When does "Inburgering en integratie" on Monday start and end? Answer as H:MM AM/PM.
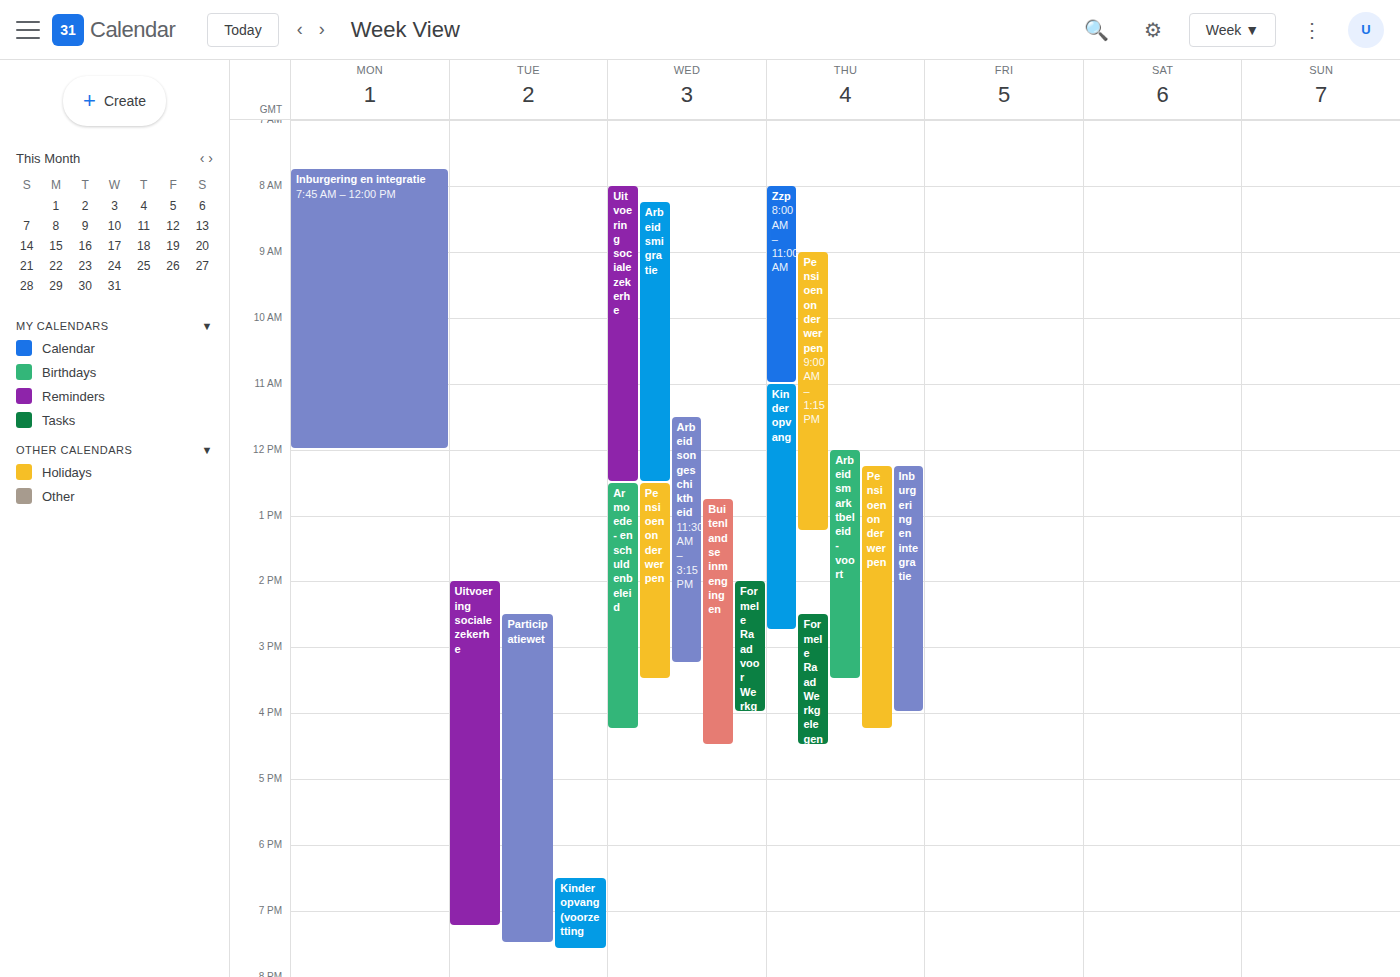
7:45 AM to 12:00 PM